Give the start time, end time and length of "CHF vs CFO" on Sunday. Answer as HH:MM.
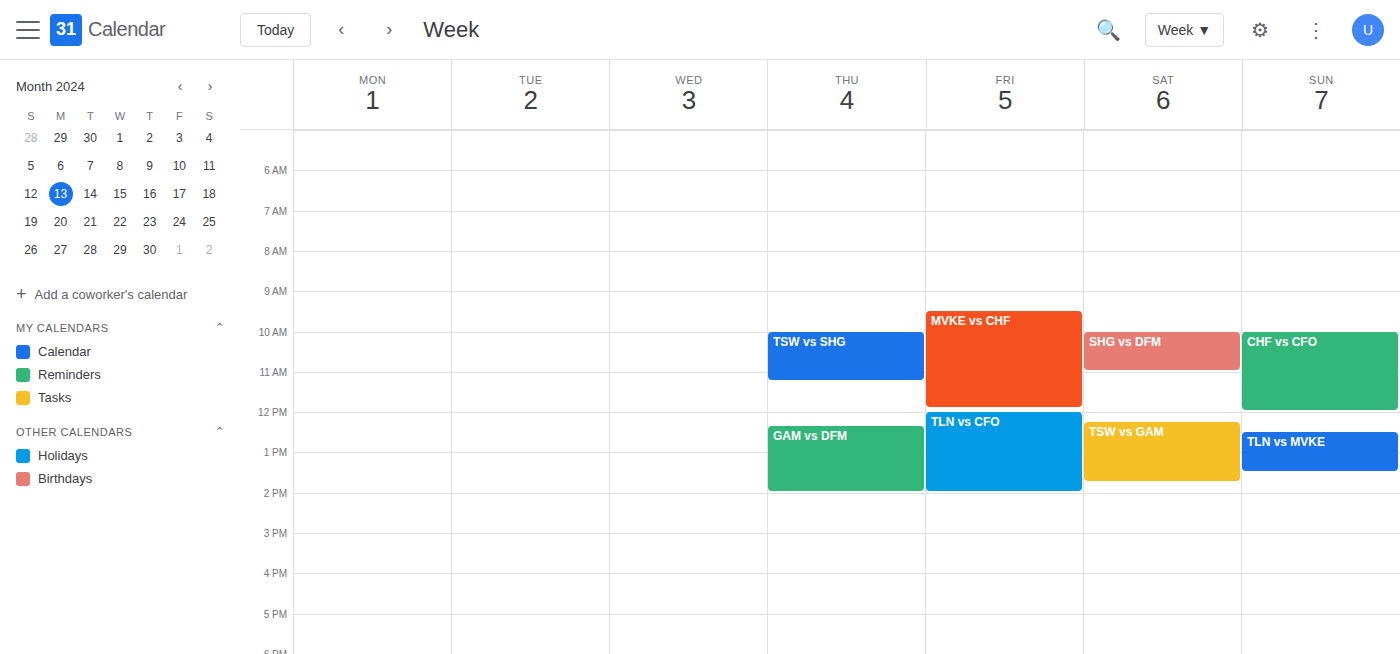
10:00 to 12:00, 2 hours